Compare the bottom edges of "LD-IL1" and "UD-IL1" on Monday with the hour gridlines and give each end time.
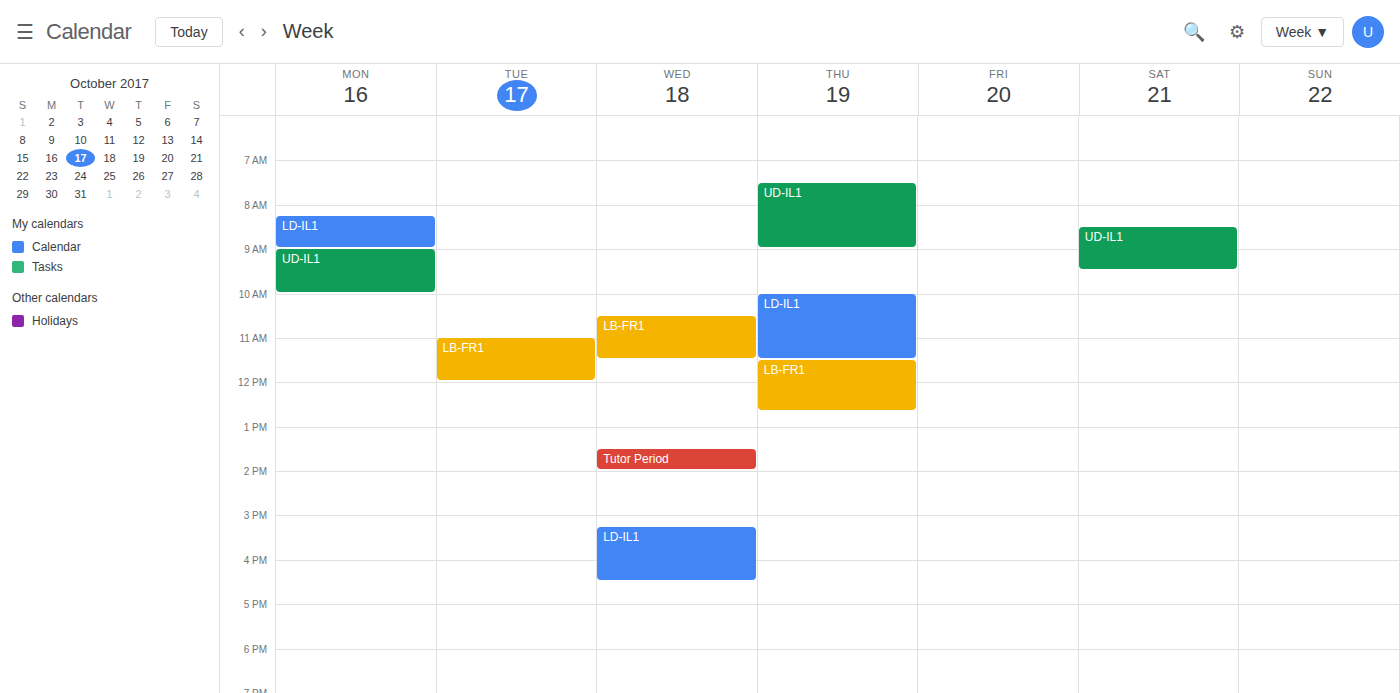
"LD-IL1": 09:00, exactly on the 09:00 line. "UD-IL1": 10:00, exactly on the 10:00 line.